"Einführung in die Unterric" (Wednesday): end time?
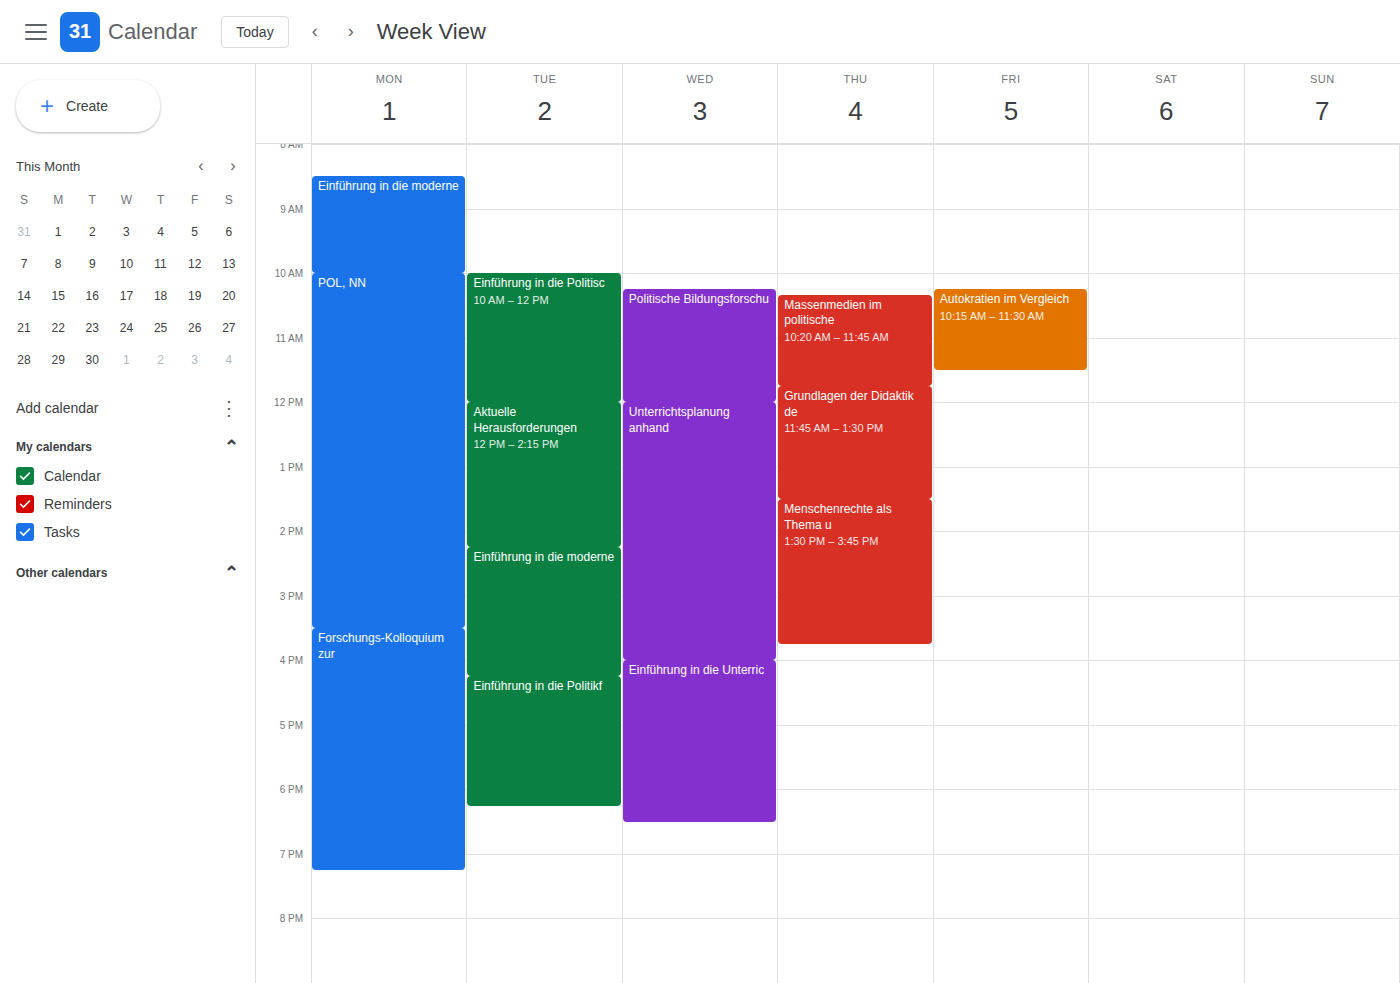
6:30 PM